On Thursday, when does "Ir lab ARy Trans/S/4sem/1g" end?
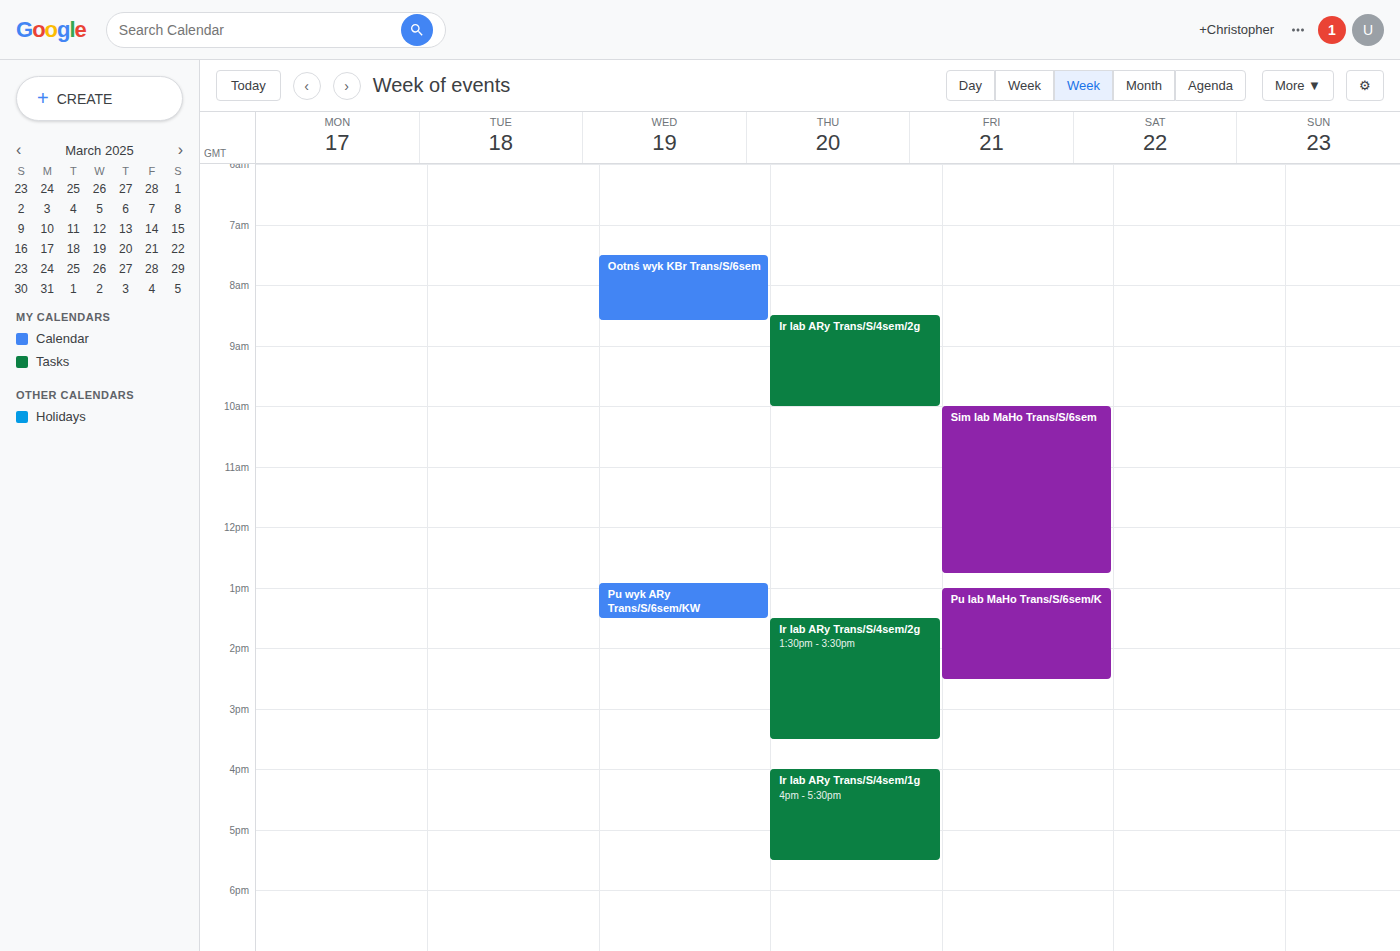
5:30 PM